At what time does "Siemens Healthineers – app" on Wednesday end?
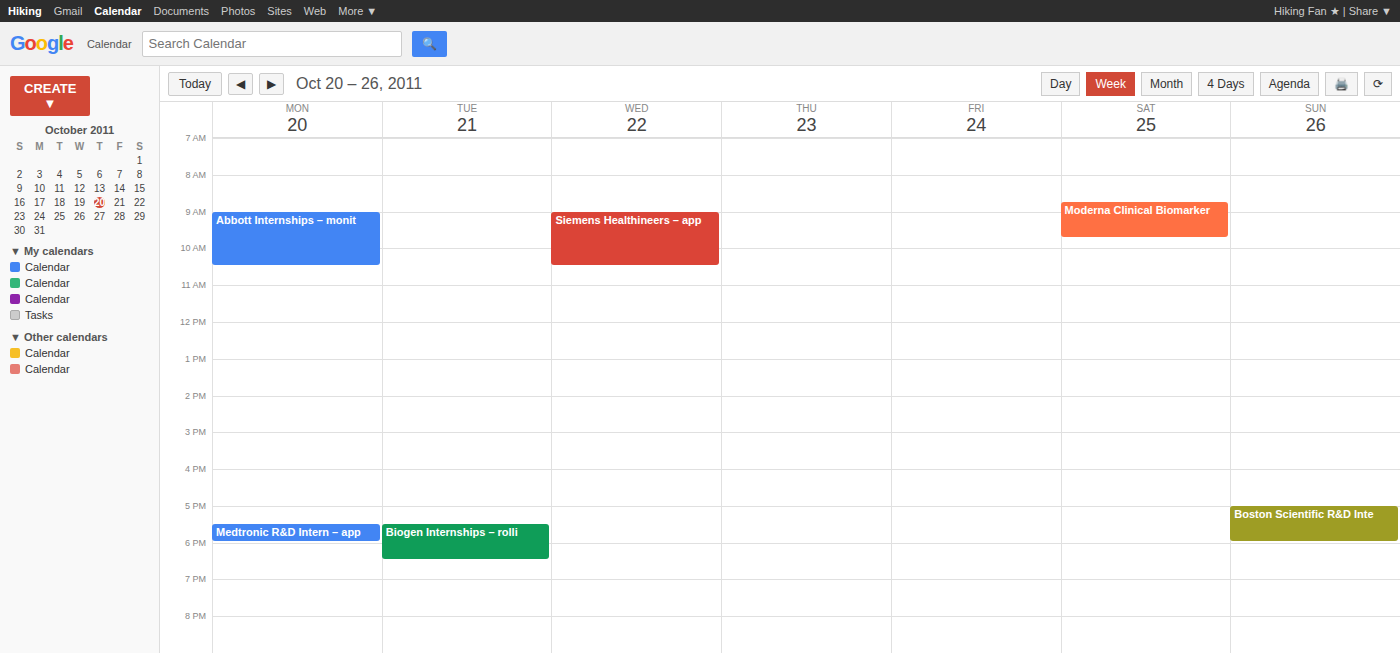
10:30 AM